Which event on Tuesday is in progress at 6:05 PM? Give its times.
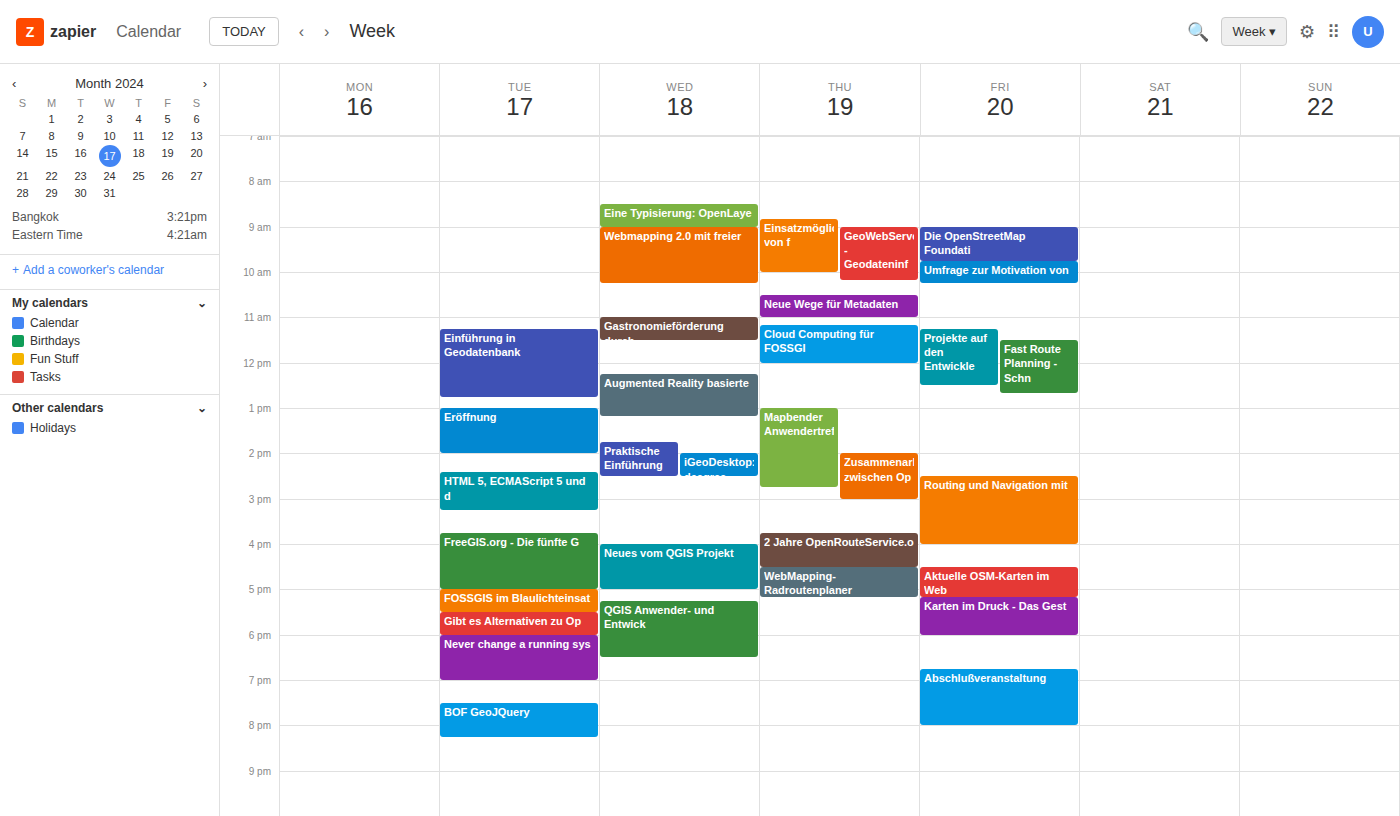
"Never change a running sys", 6:00 PM to 7:00 PM